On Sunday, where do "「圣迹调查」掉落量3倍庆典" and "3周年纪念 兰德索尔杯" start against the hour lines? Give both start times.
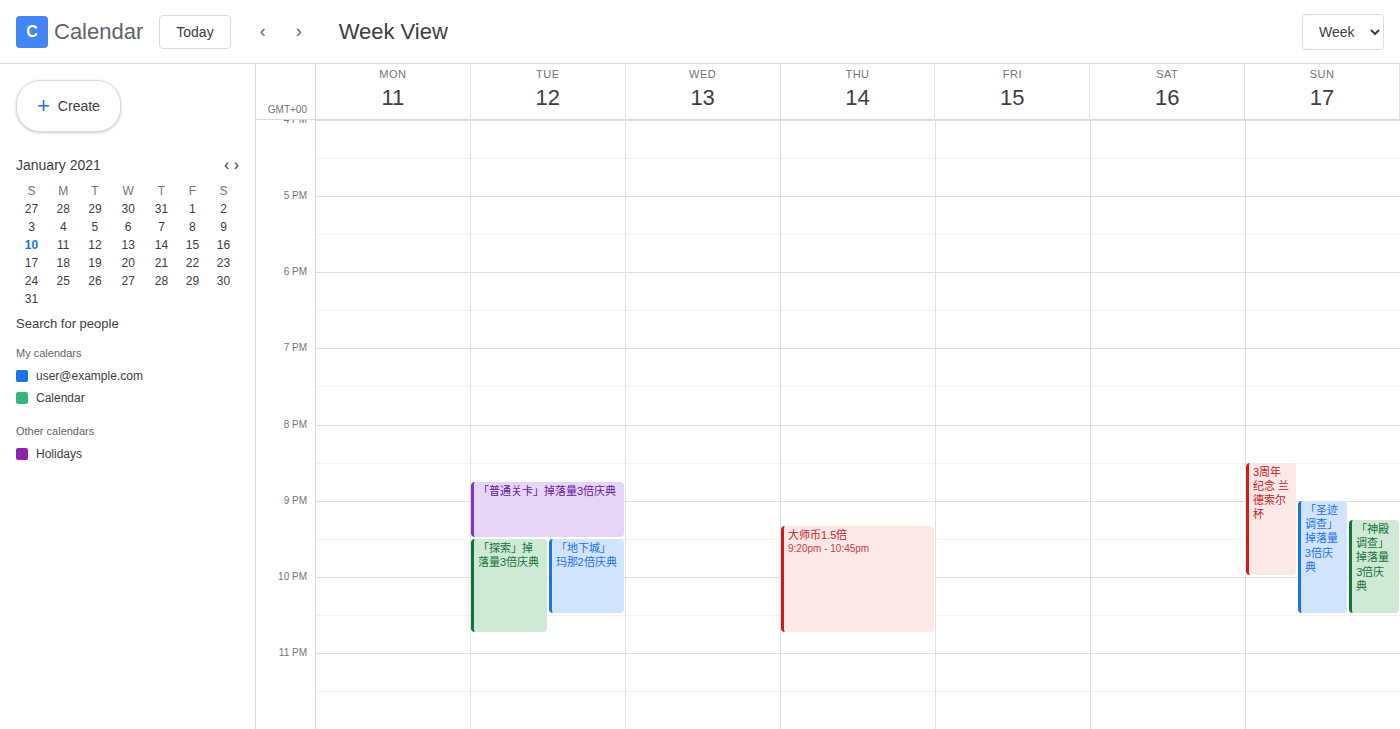
"「圣迹调查」掉落量3倍庆典": 9:00 PM, exactly on the 9 PM line. "3周年纪念 兰德索尔杯": 8:30 PM, halfway between the 8 PM and 9 PM lines.